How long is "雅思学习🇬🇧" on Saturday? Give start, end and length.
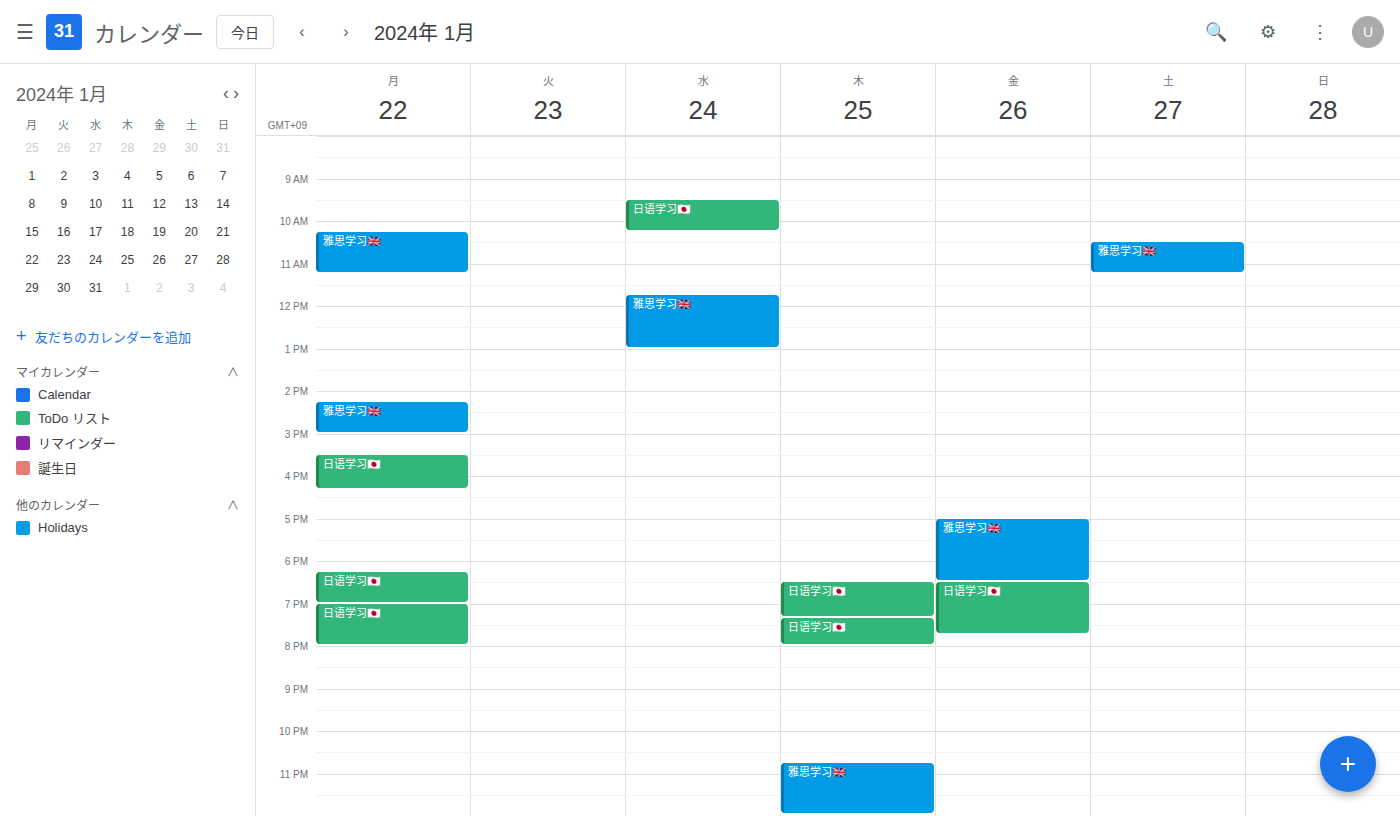
10:30 AM to 11:15 AM, 45 minutes